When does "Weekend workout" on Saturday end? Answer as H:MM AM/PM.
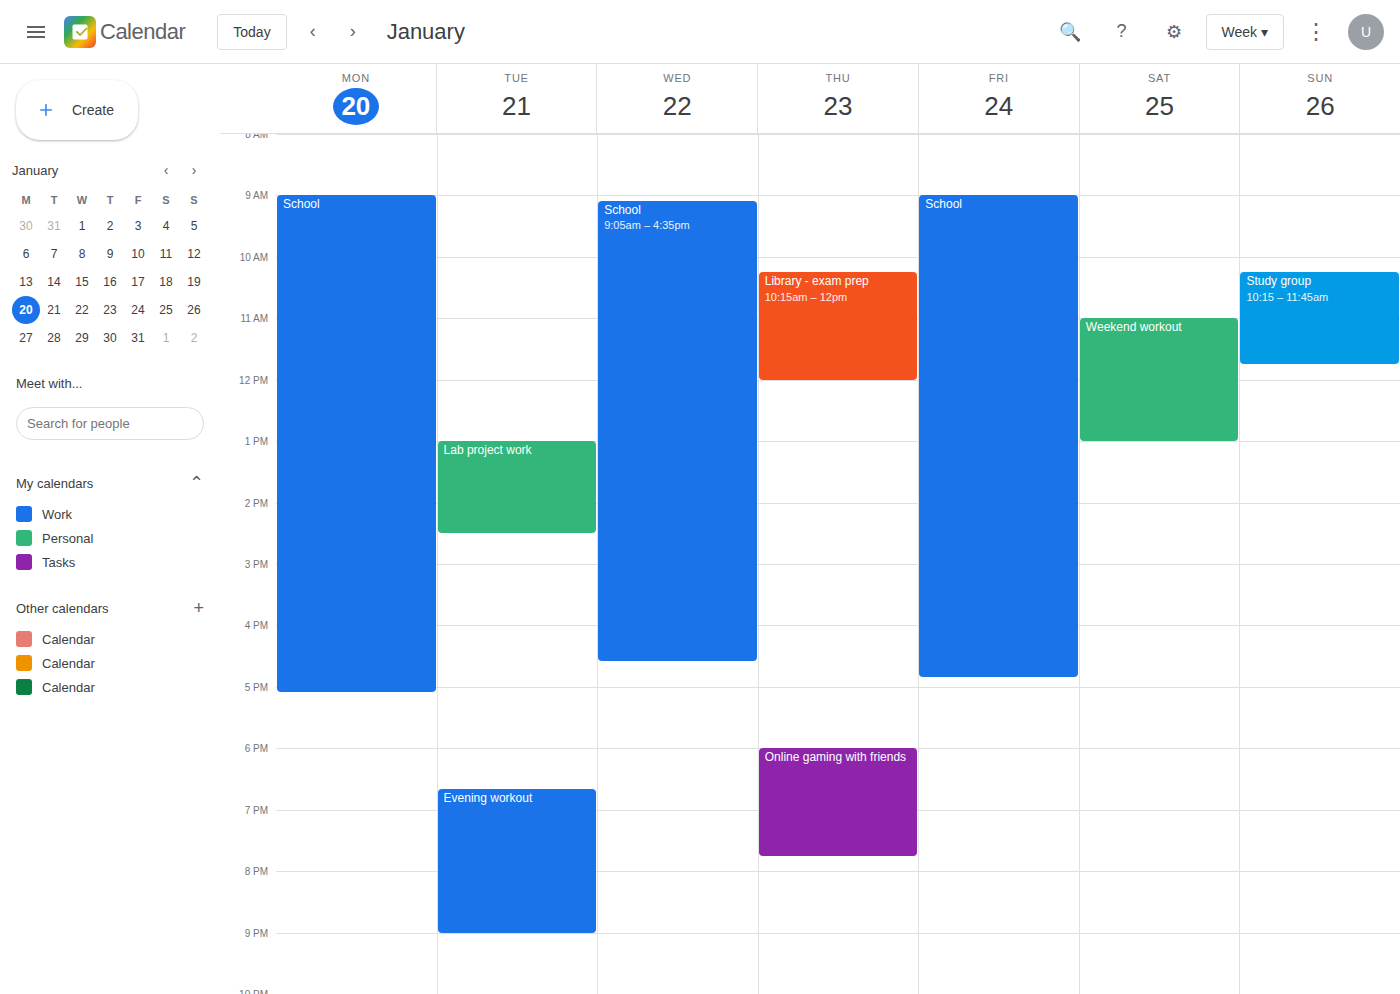
1:00 PM